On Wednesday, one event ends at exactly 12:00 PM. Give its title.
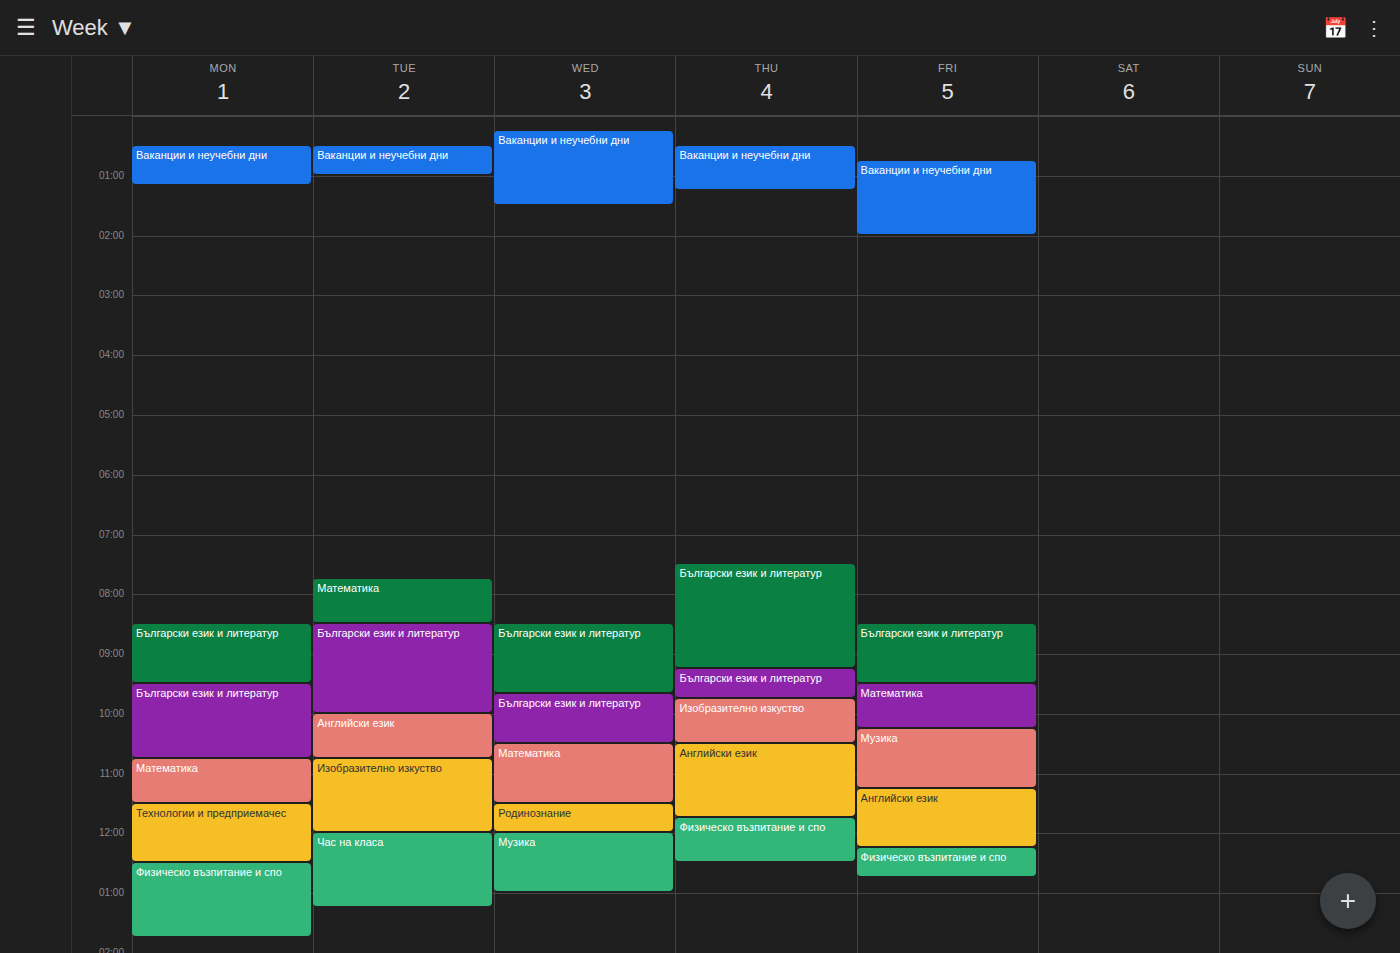
"Родинознание"